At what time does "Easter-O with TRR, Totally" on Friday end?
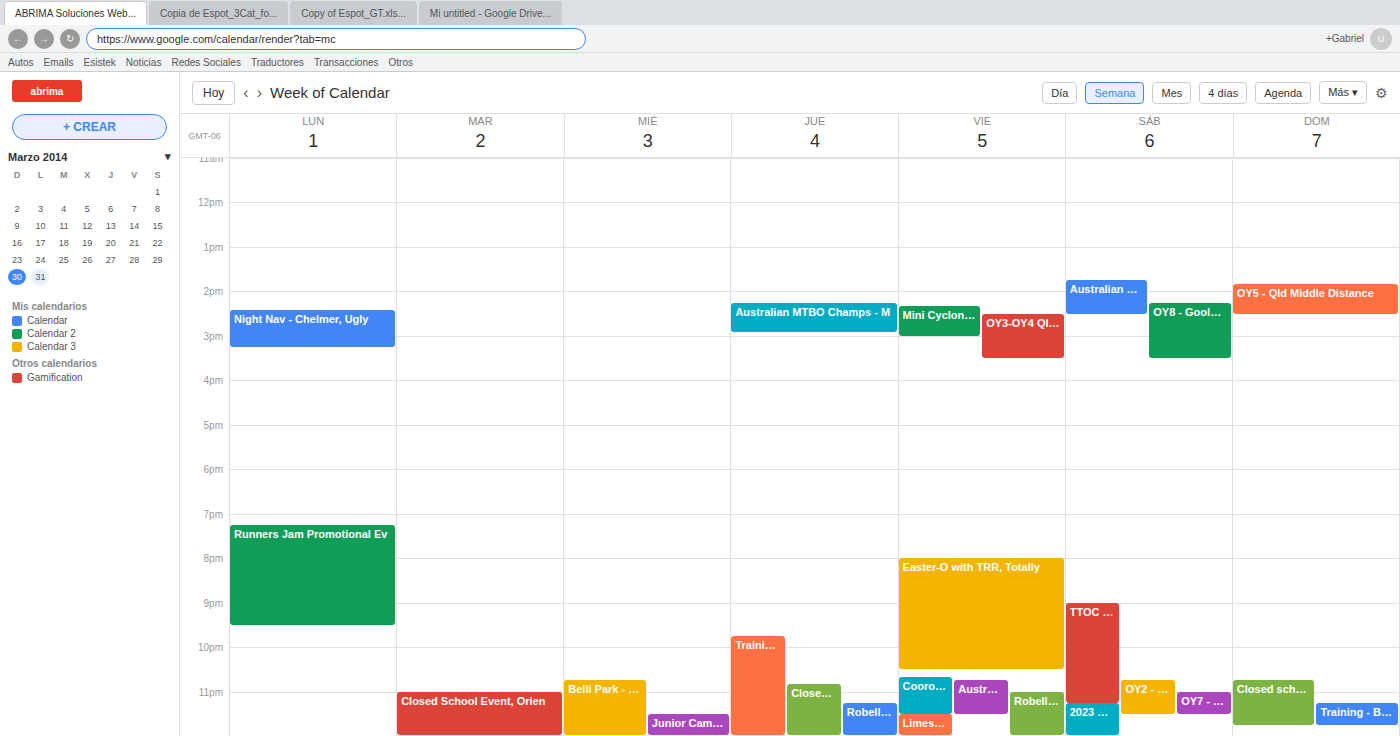
10:30 PM